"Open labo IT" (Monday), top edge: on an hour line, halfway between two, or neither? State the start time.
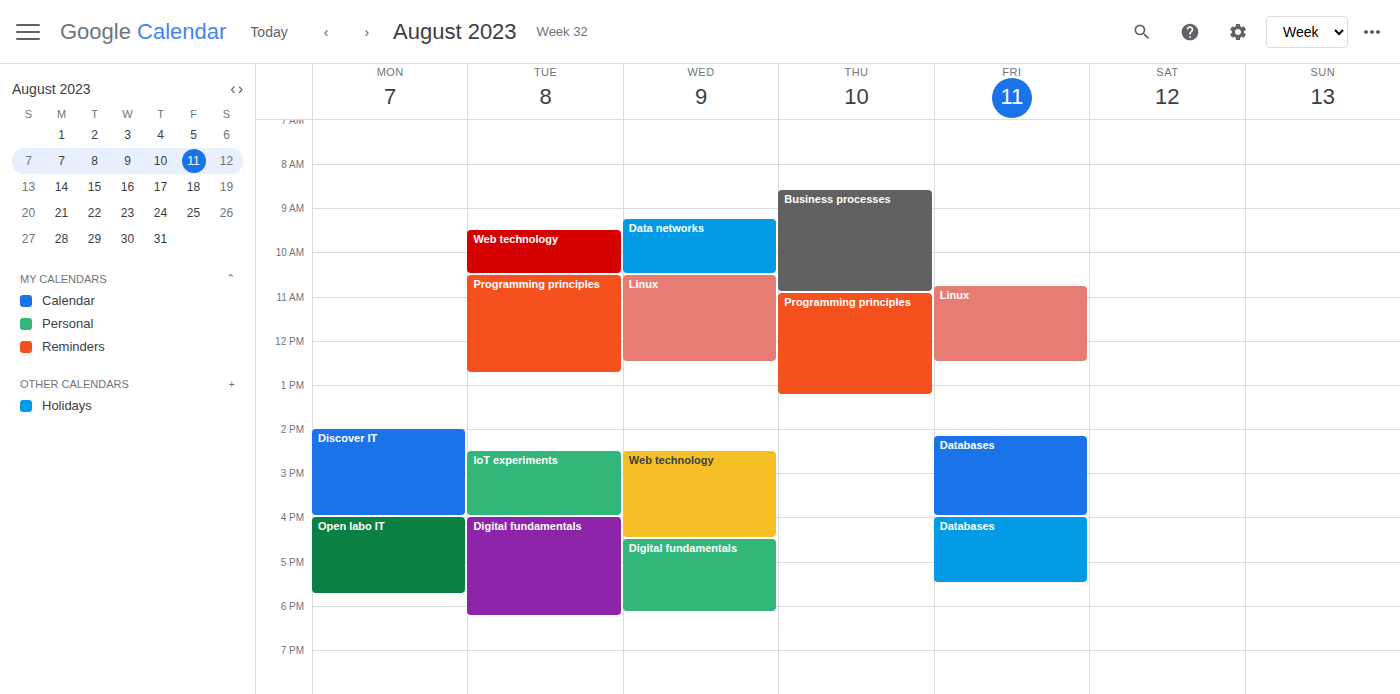
4:00 PM -- exactly on the 4 PM line.